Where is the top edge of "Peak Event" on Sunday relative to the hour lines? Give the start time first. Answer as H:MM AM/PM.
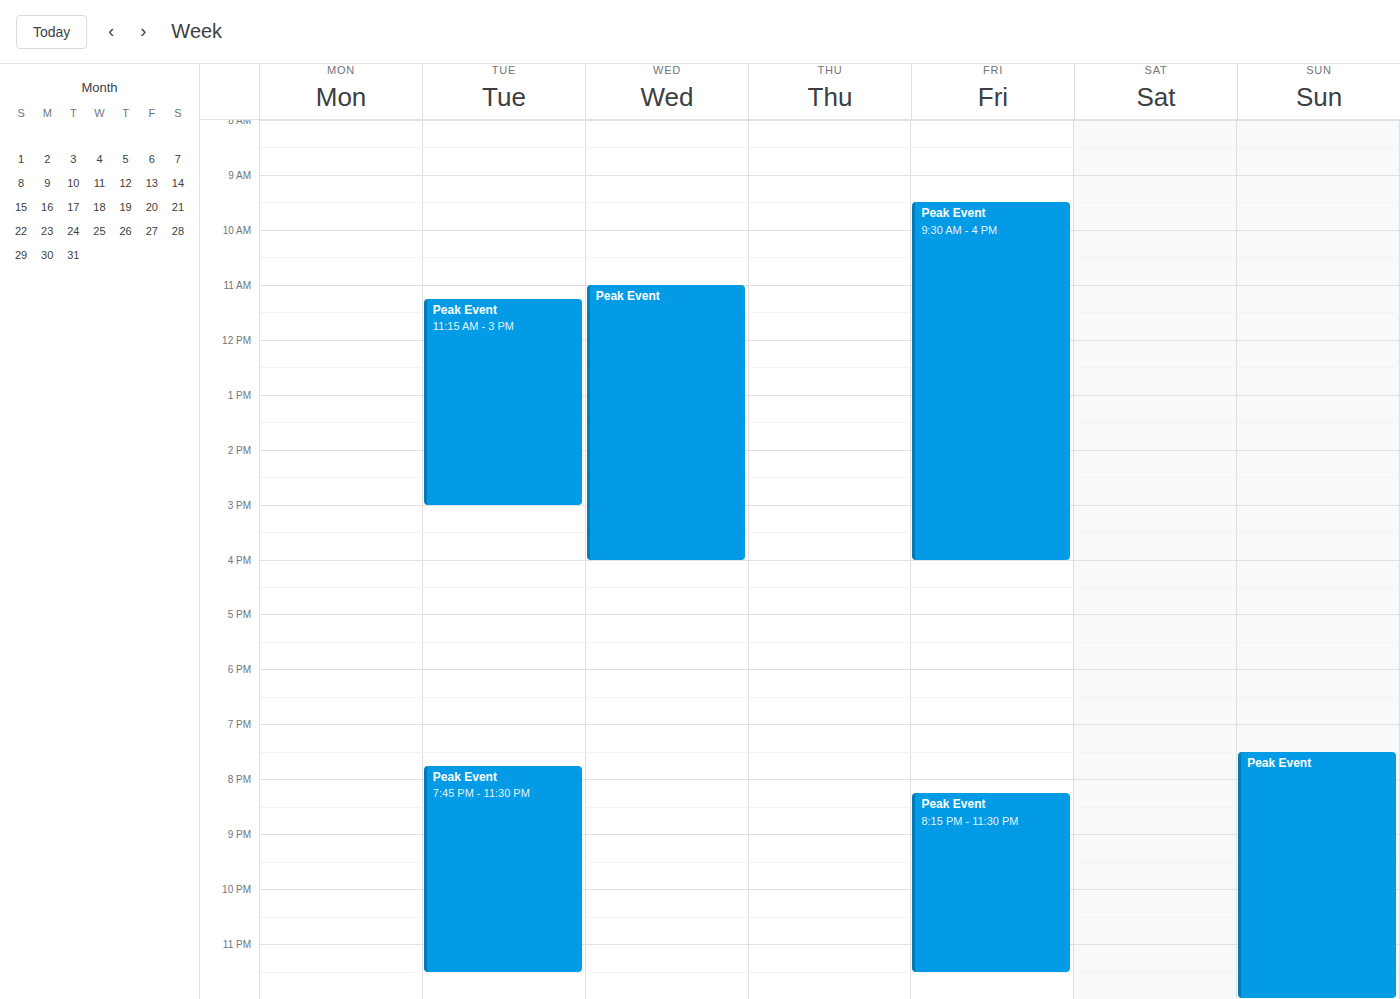
7:30 PM -- halfway between the 7 PM and 8 PM lines.